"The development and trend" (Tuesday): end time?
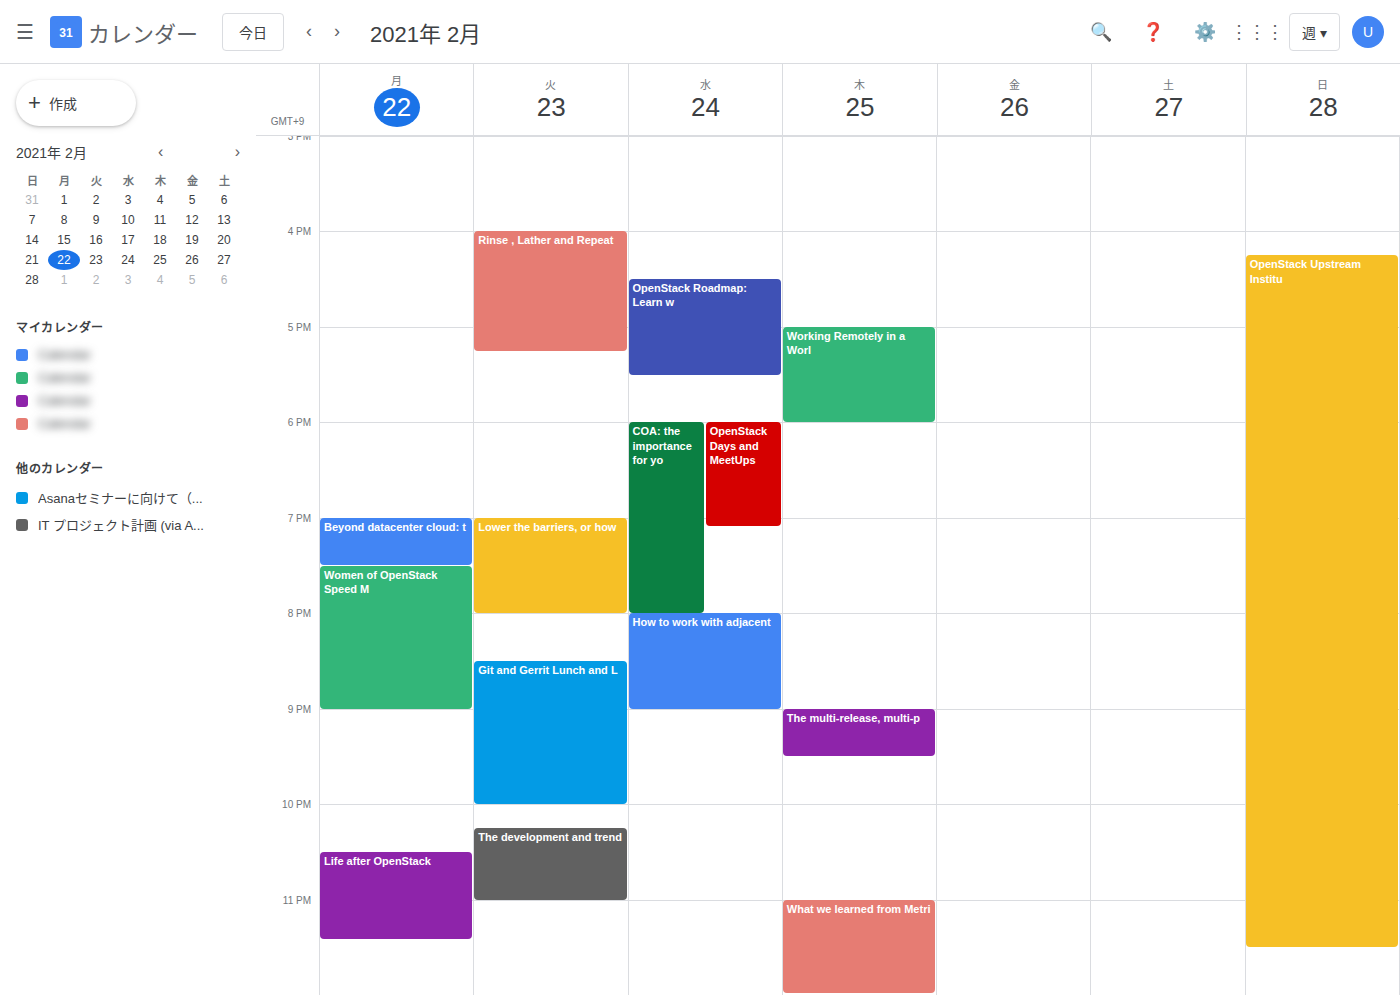
11:00 PM